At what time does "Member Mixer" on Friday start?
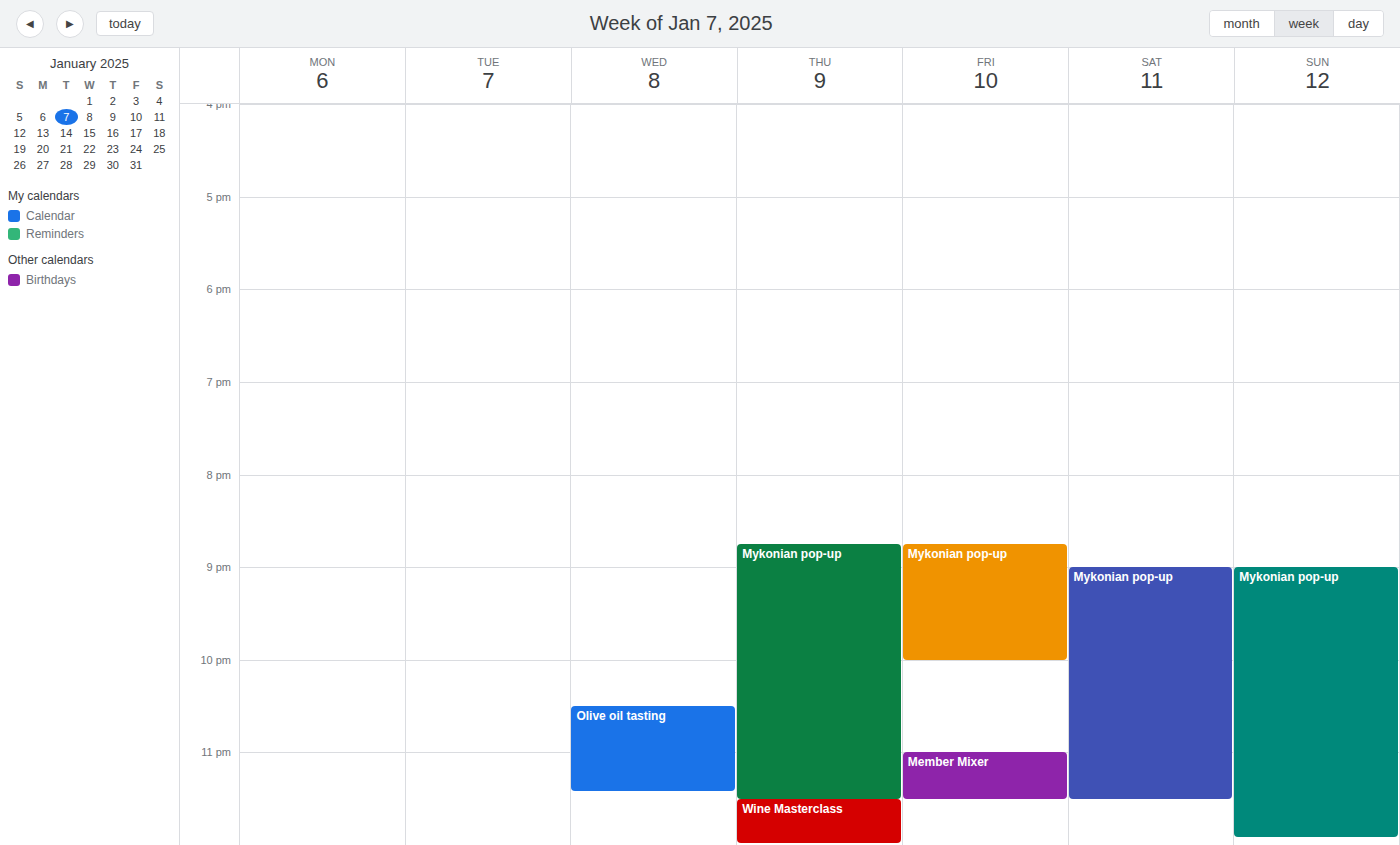
23:00